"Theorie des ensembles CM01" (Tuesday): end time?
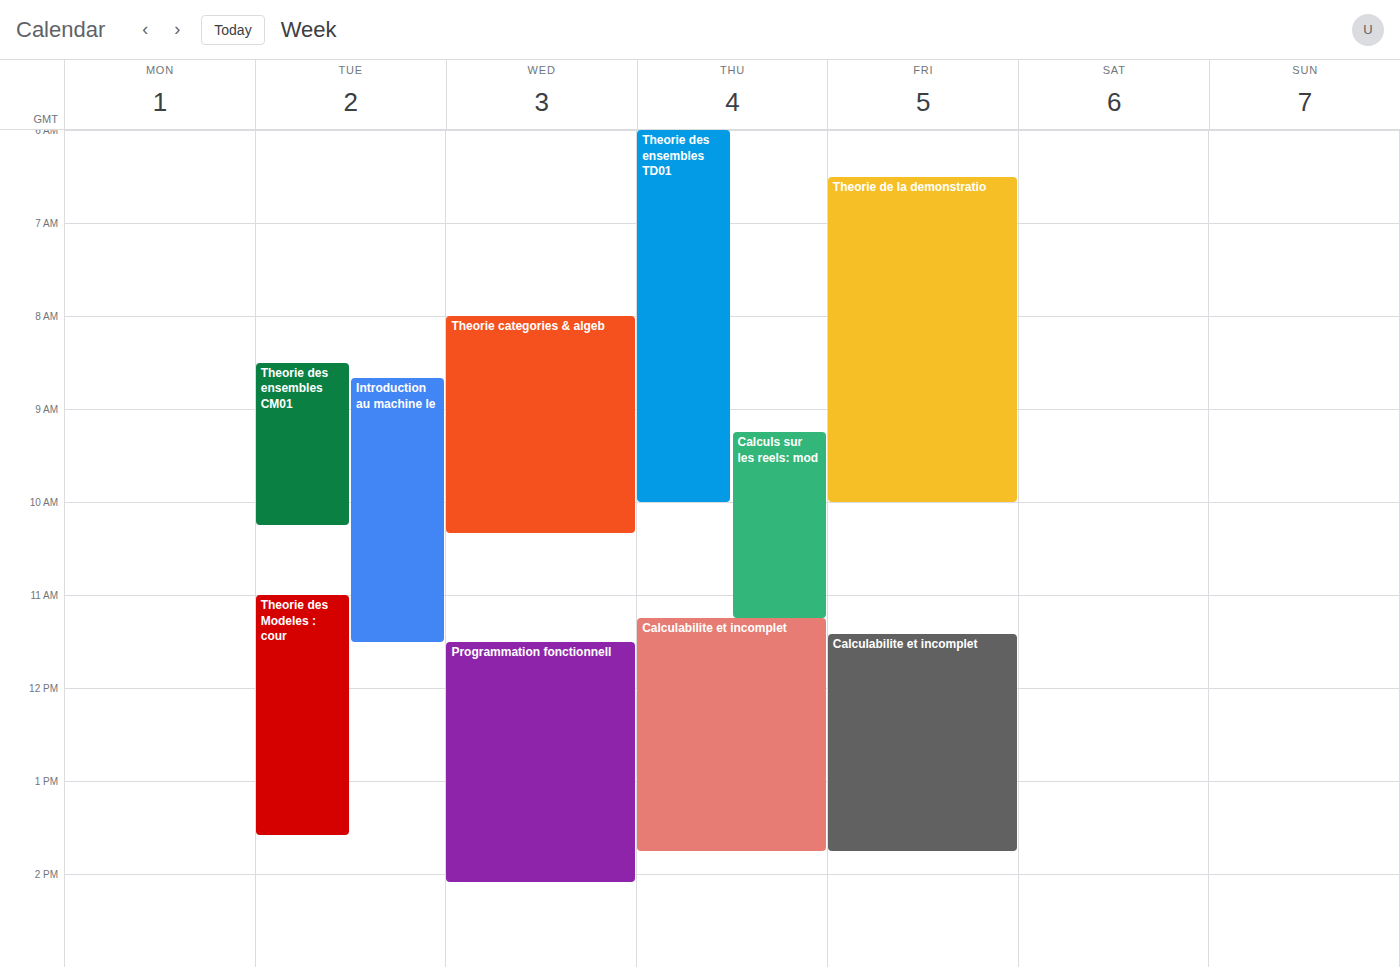
10:15 AM